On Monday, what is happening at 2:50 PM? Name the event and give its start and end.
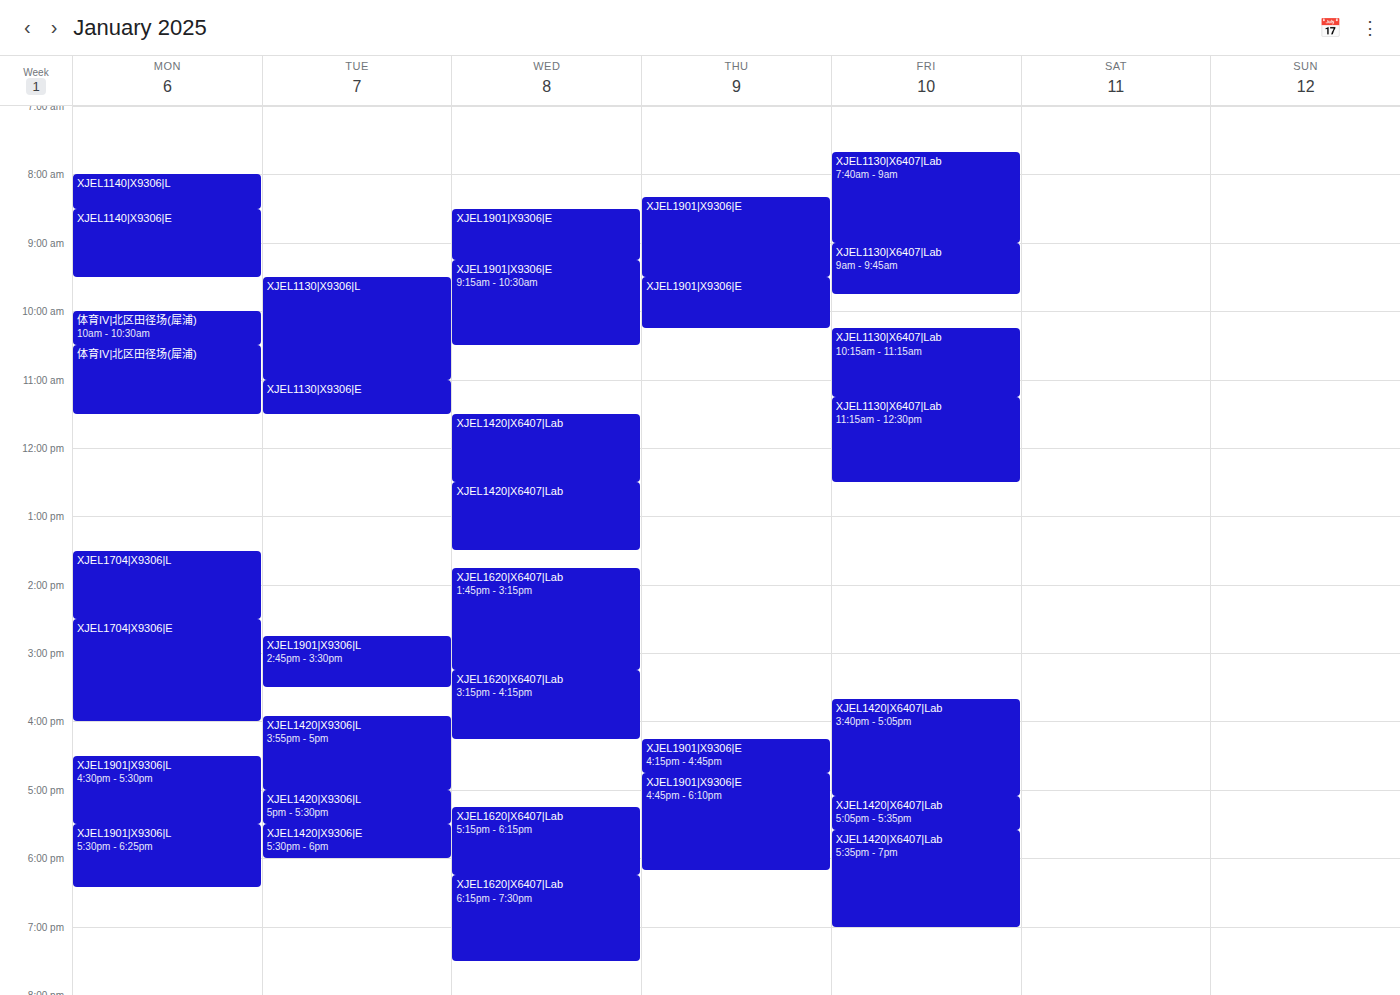
"XJEL1704|X9306|E", 2:30 PM to 4:00 PM